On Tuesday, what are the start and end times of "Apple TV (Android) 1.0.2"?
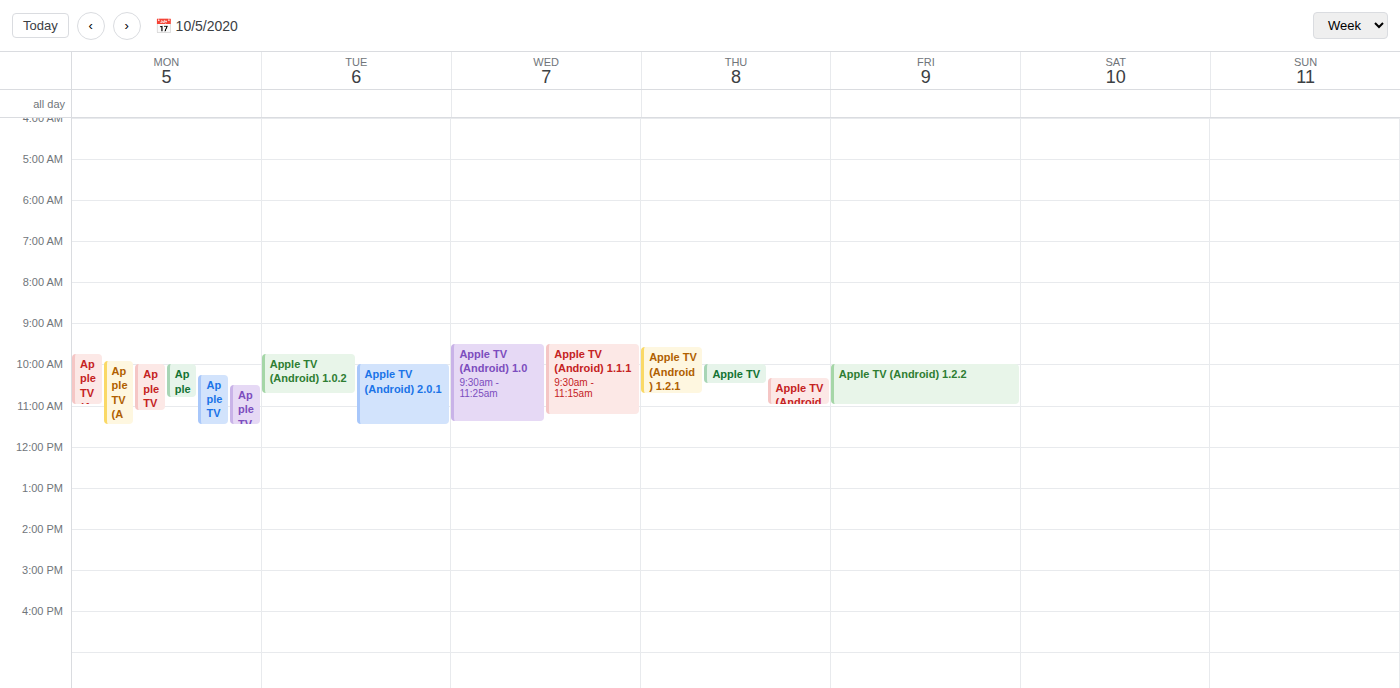
09:45 to 10:45